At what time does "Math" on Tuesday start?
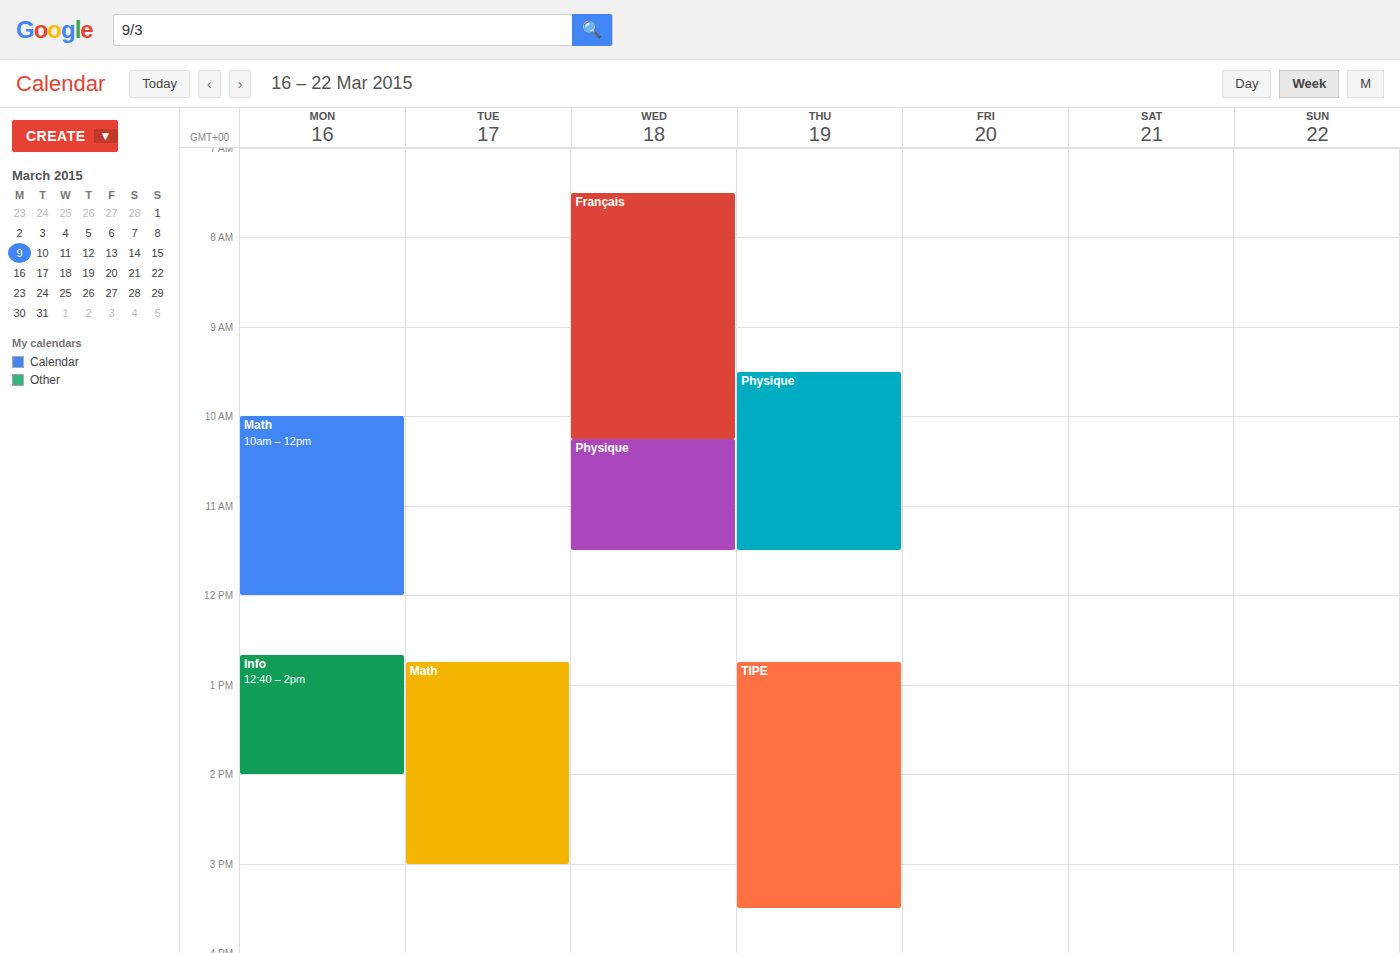
12:45